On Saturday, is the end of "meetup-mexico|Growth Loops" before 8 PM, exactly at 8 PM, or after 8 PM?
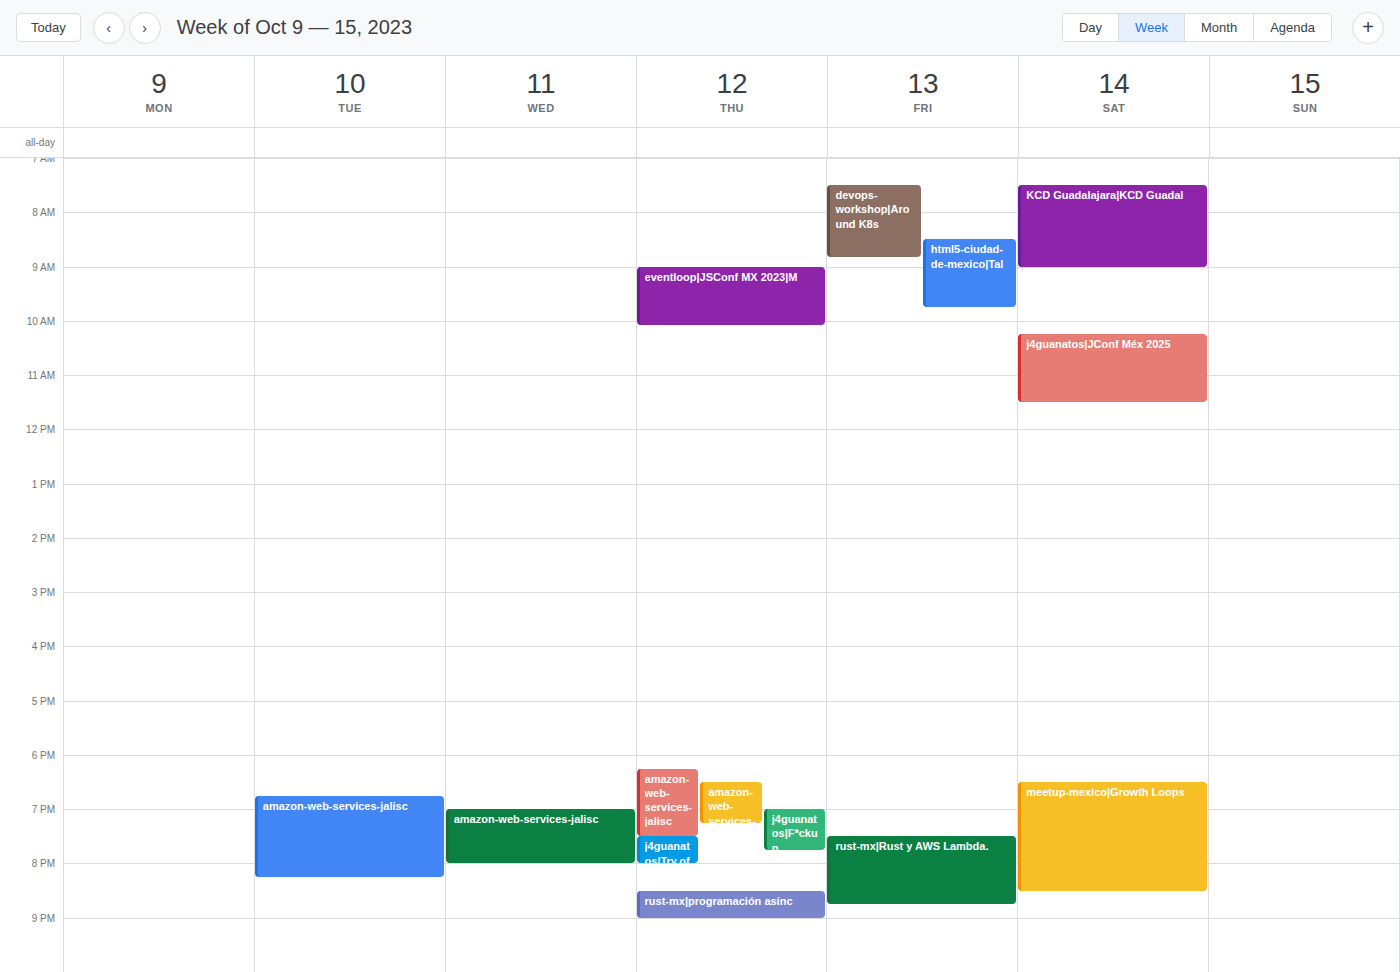
8:30 PM -- after 8 PM, 30 minutes below the 8 PM line.